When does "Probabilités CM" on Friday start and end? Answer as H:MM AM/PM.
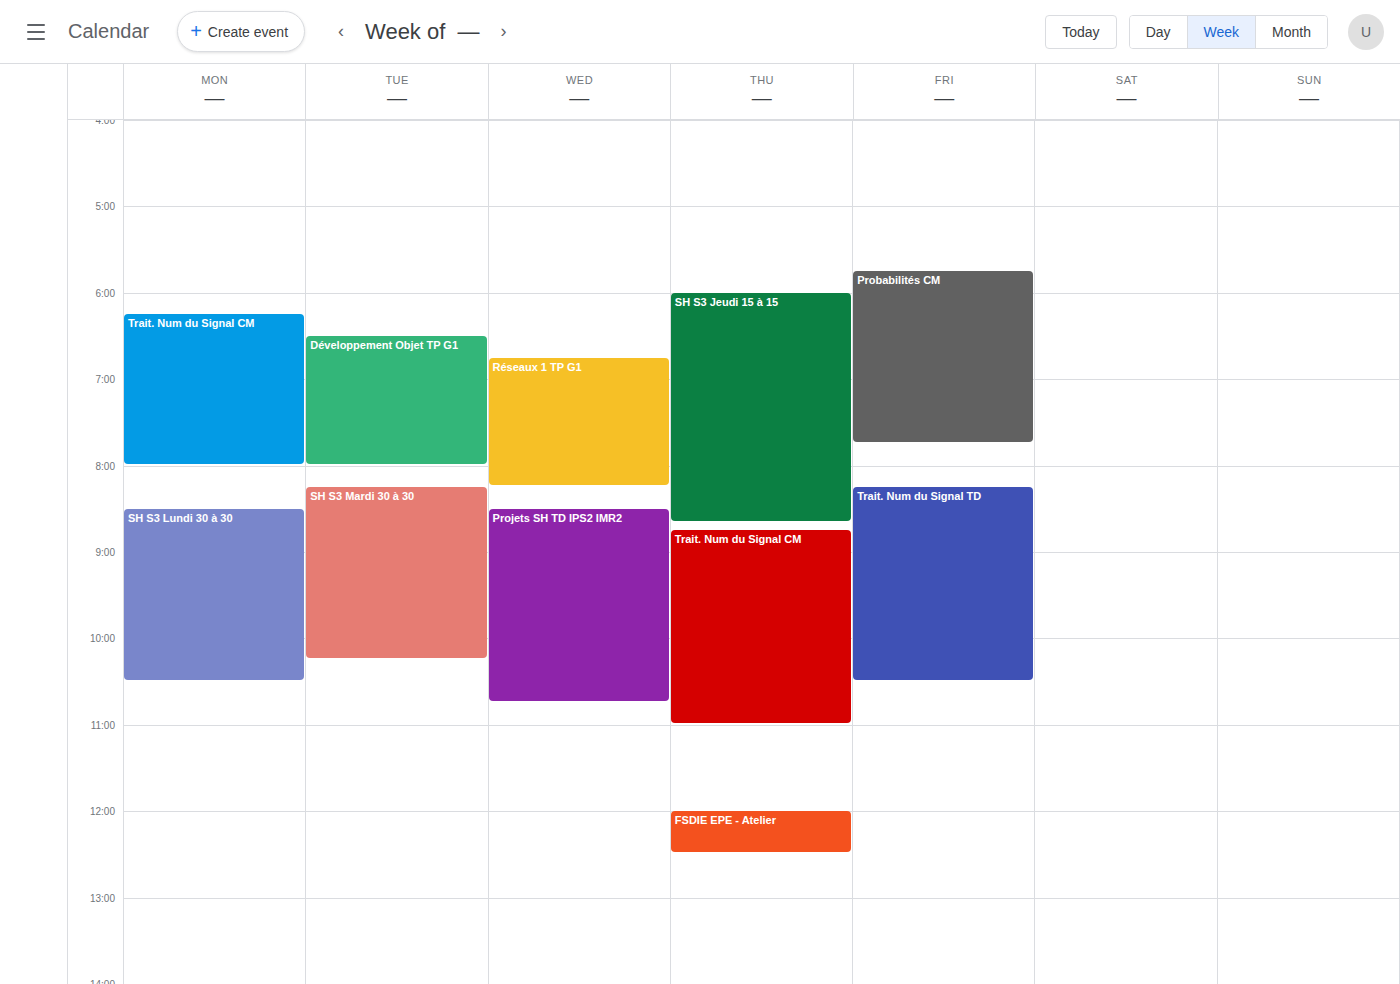
5:45 AM to 7:45 AM